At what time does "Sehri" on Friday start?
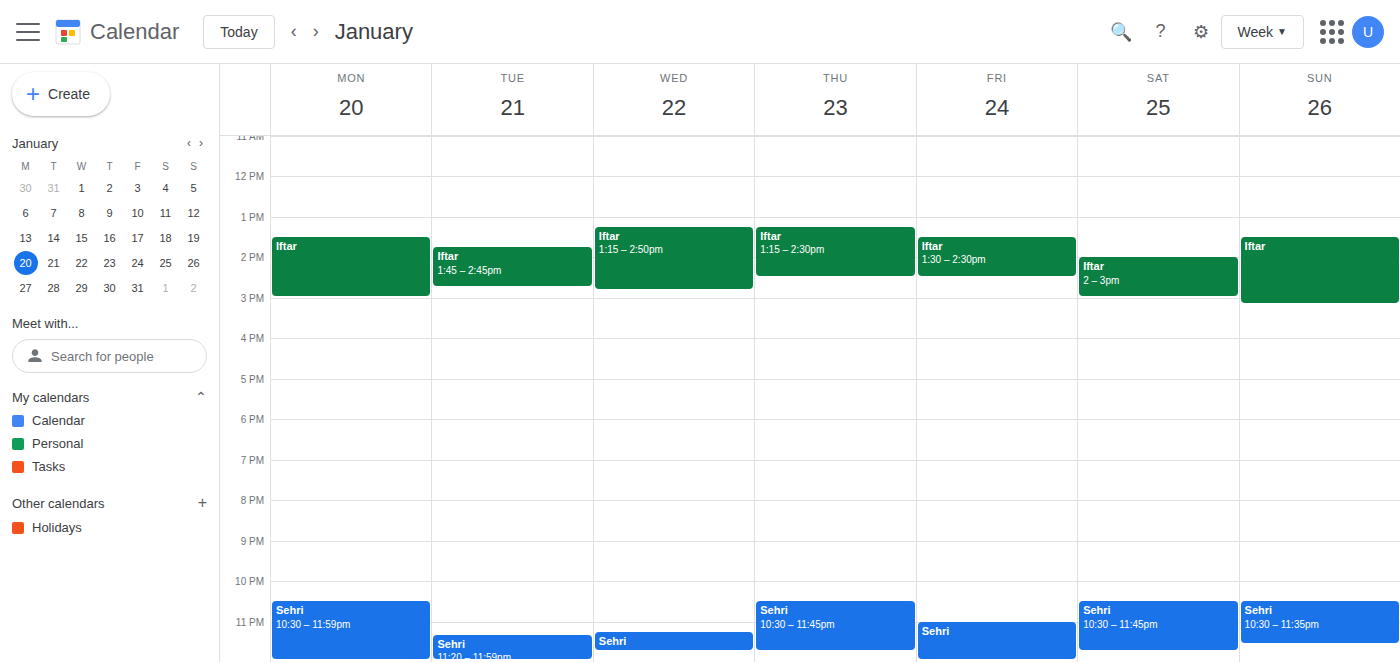
11:00 PM